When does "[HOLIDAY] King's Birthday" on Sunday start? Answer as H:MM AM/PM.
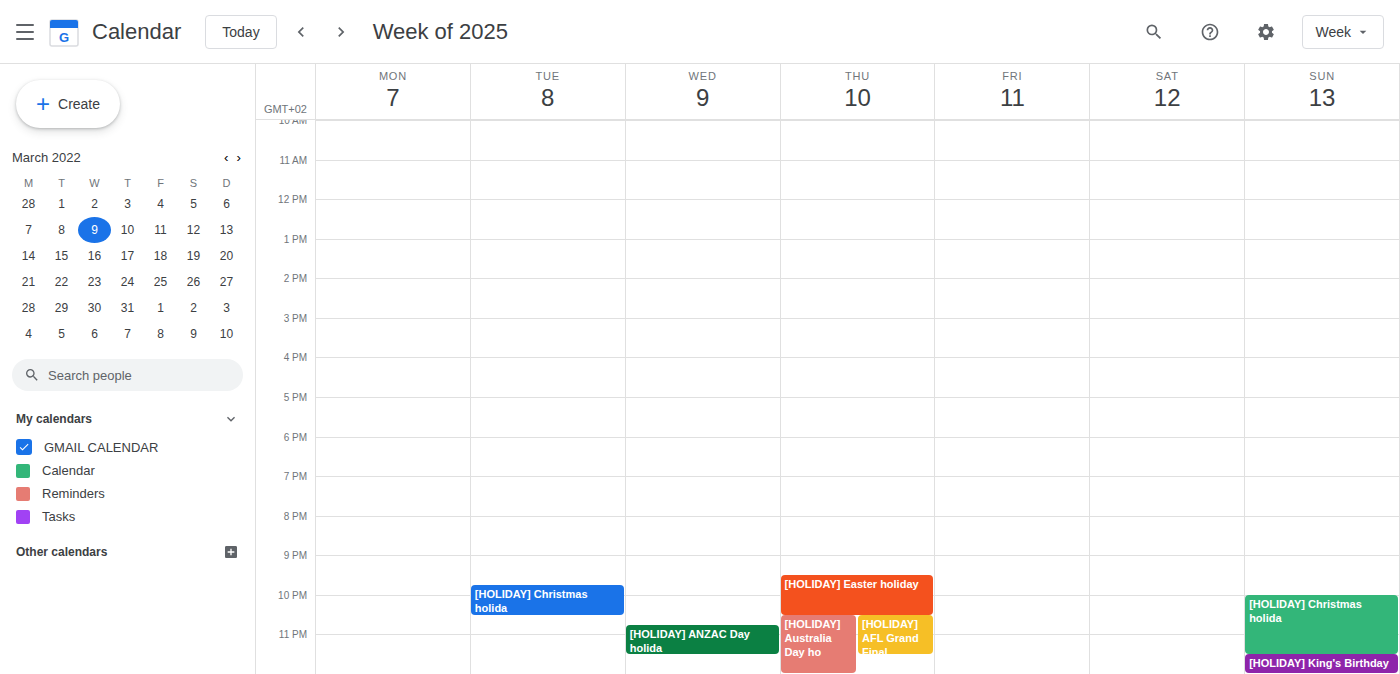
11:30 PM